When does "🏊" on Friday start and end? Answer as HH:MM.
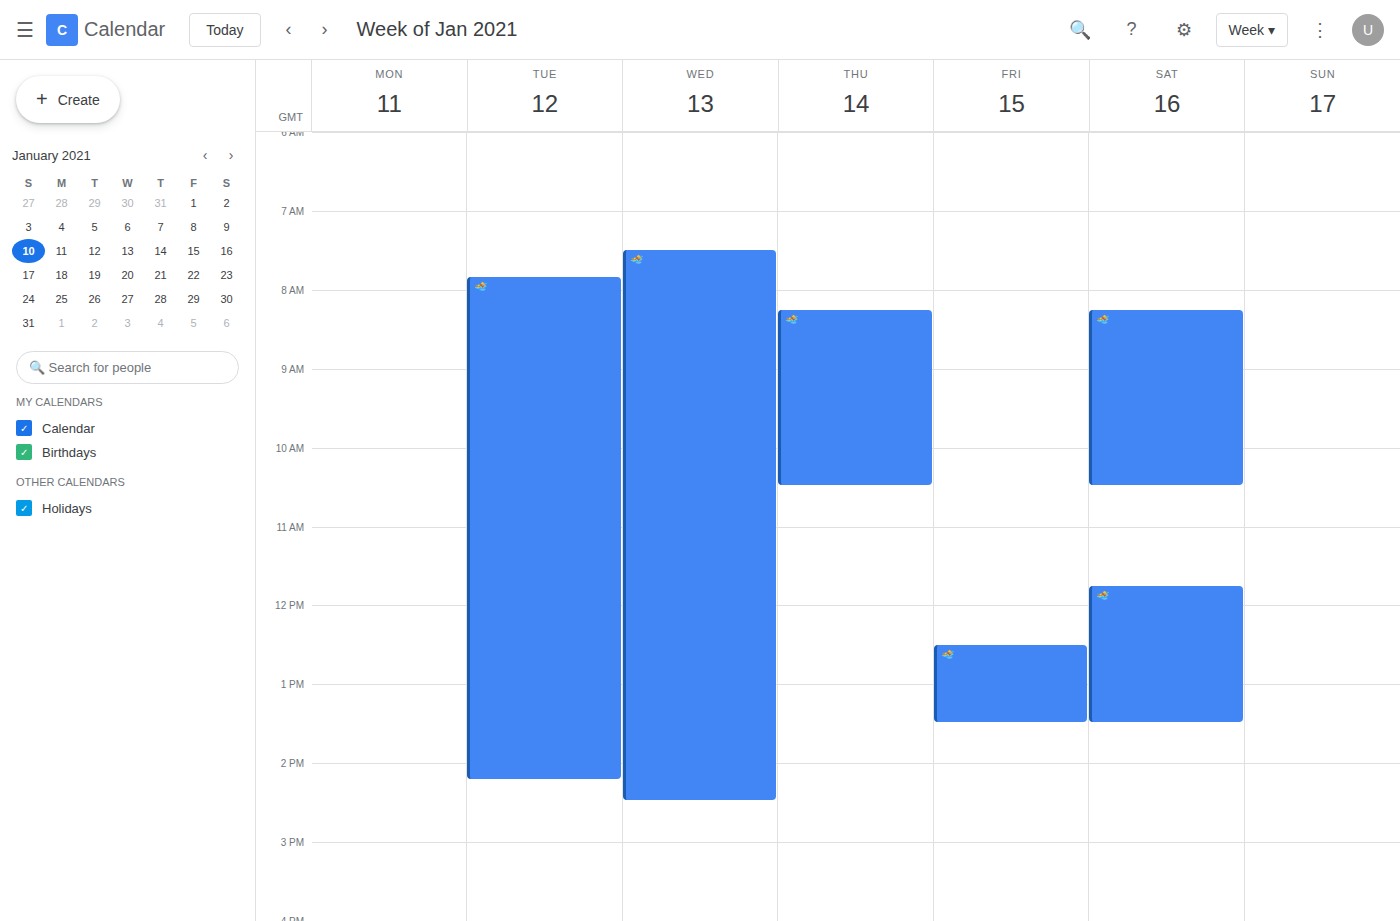
12:30 to 13:30